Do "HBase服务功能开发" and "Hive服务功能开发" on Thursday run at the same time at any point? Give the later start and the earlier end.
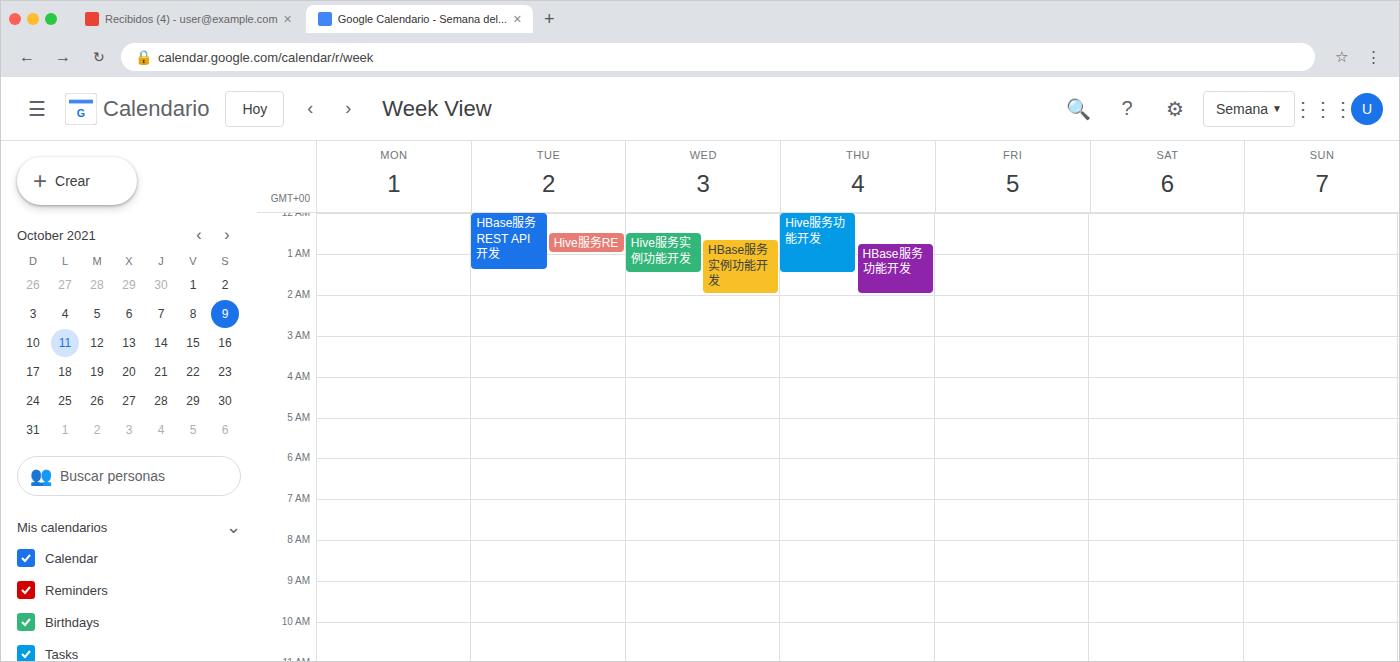
"HBase服务功能开发" starts at 12:45 AM, before "Hive服务功能开发" ends at 1:30 AM -- they overlap.